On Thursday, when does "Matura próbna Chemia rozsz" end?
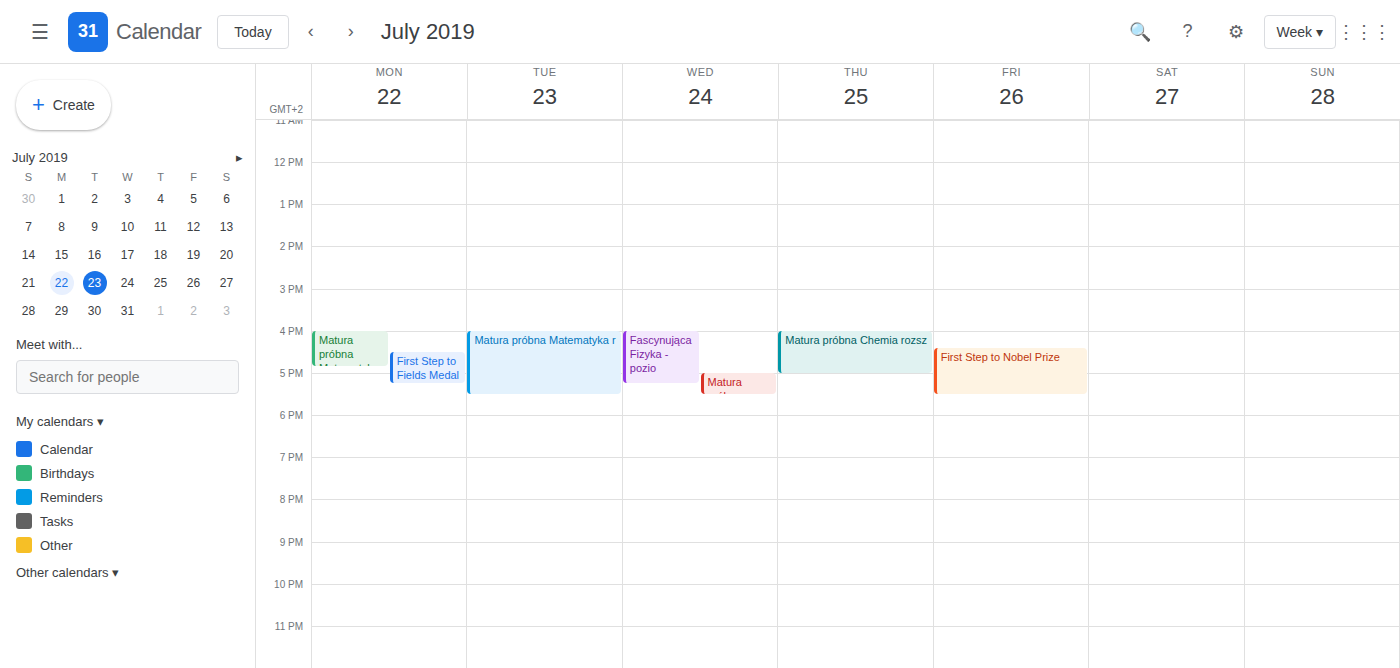
5:00 PM